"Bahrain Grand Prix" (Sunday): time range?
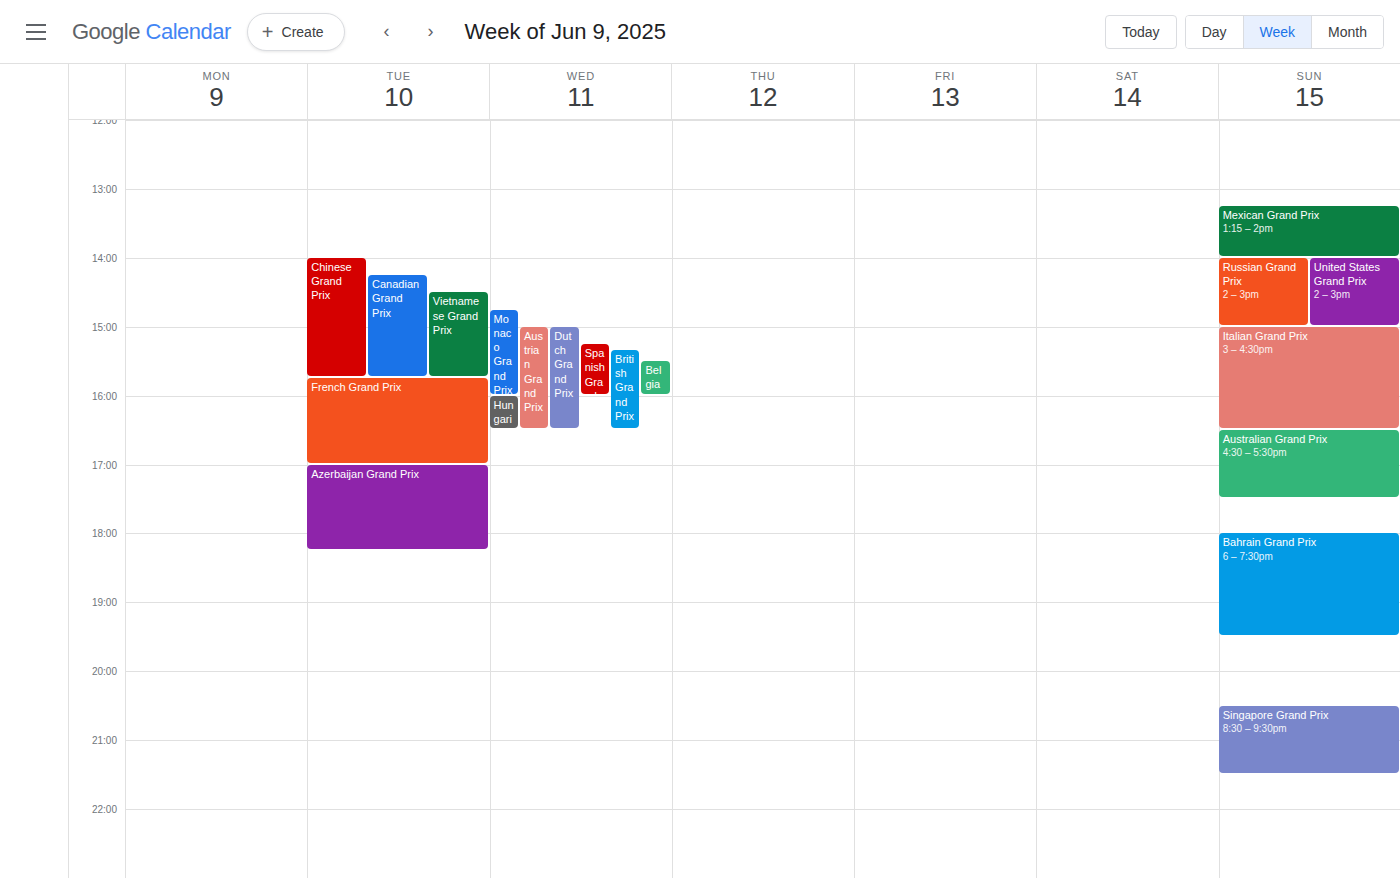
6:00 PM to 7:30 PM